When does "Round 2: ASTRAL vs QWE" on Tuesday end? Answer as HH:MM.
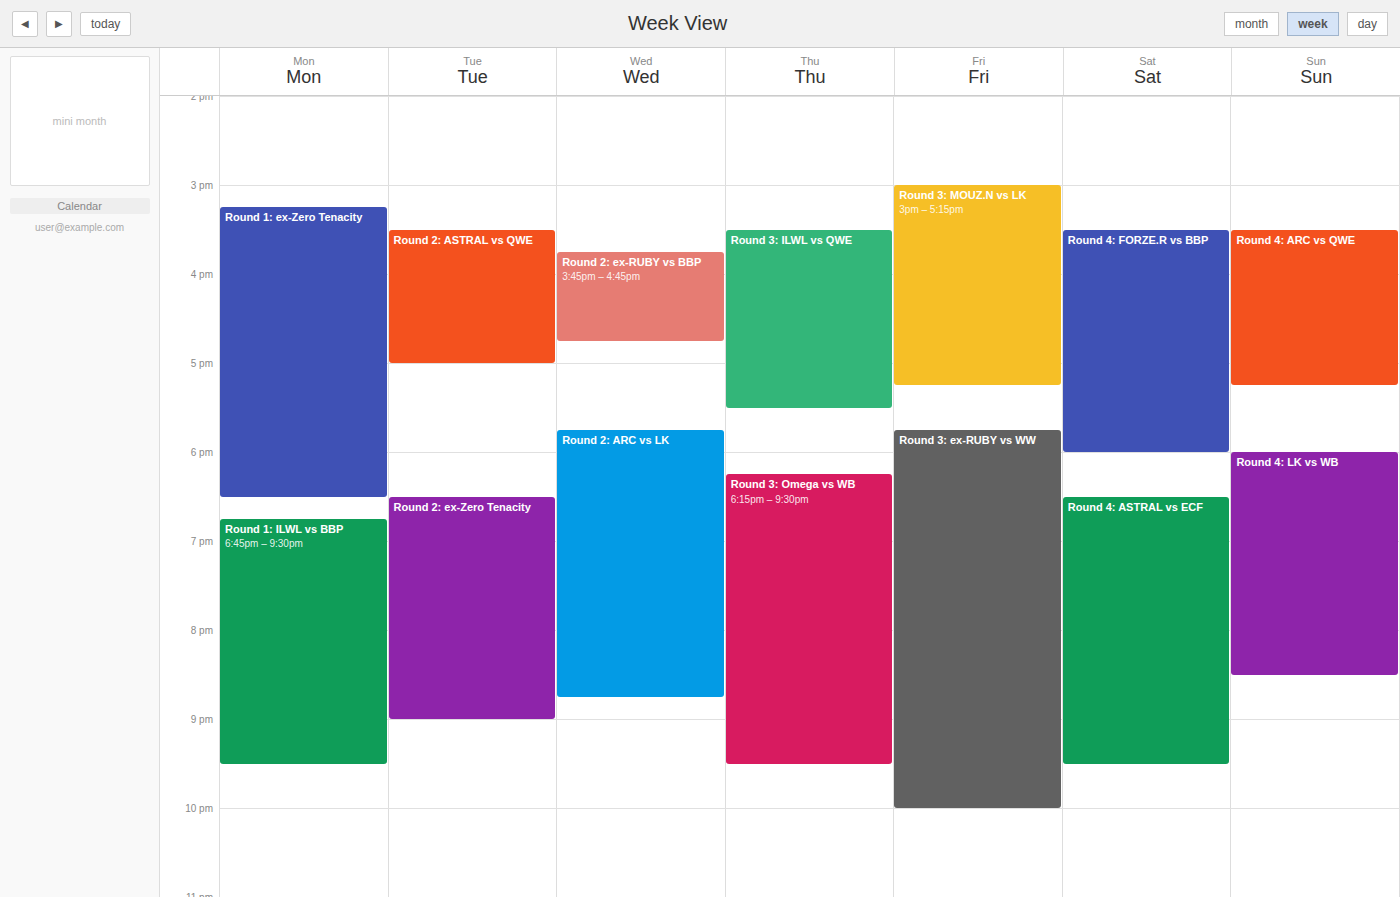
17:00